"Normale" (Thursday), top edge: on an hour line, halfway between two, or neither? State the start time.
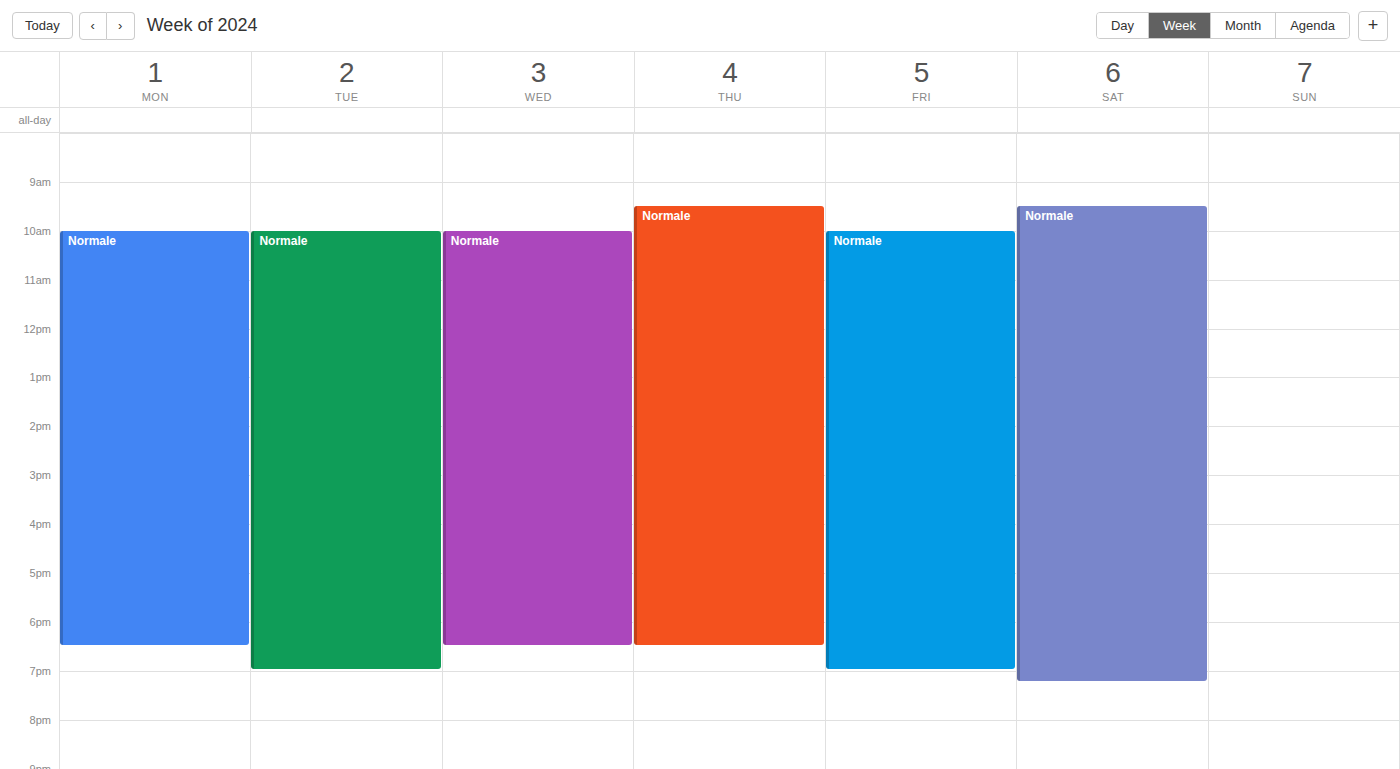
9:30 AM -- halfway between the 9 AM and 10 AM lines.